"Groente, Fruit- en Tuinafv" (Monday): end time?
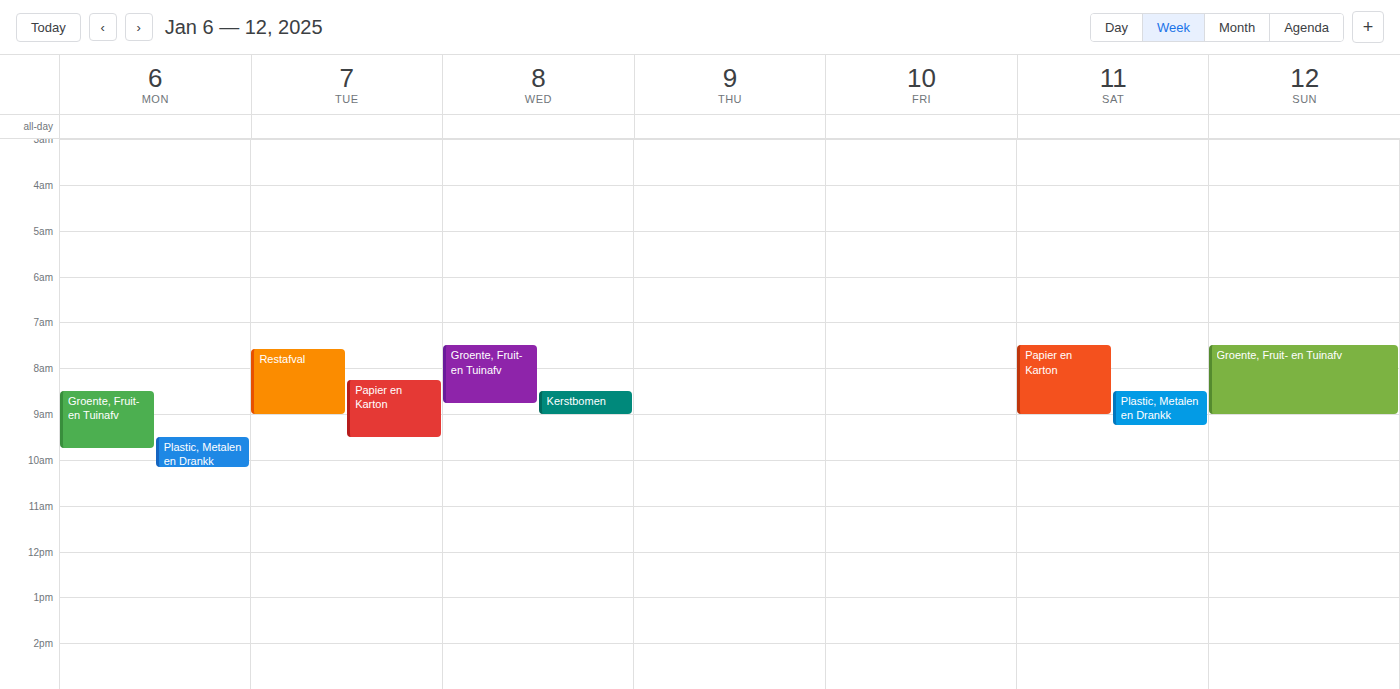
9:45 AM